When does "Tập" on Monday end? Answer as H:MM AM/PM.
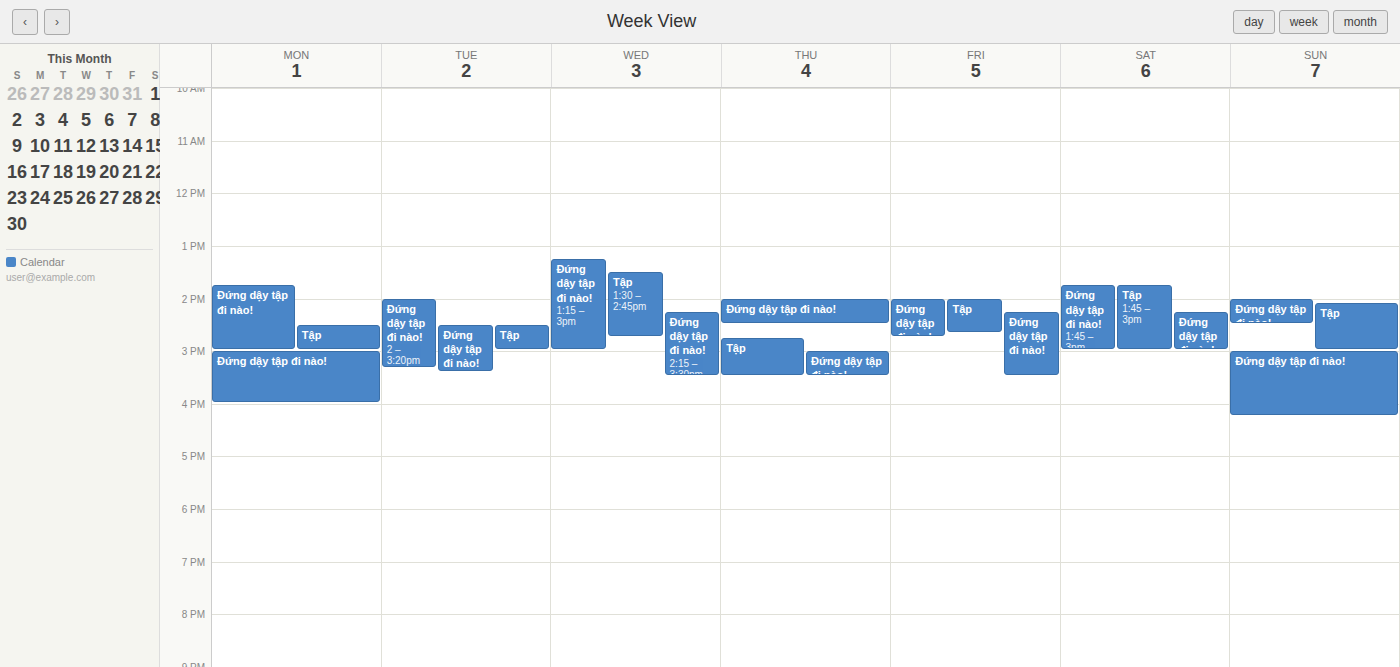
3:00 PM